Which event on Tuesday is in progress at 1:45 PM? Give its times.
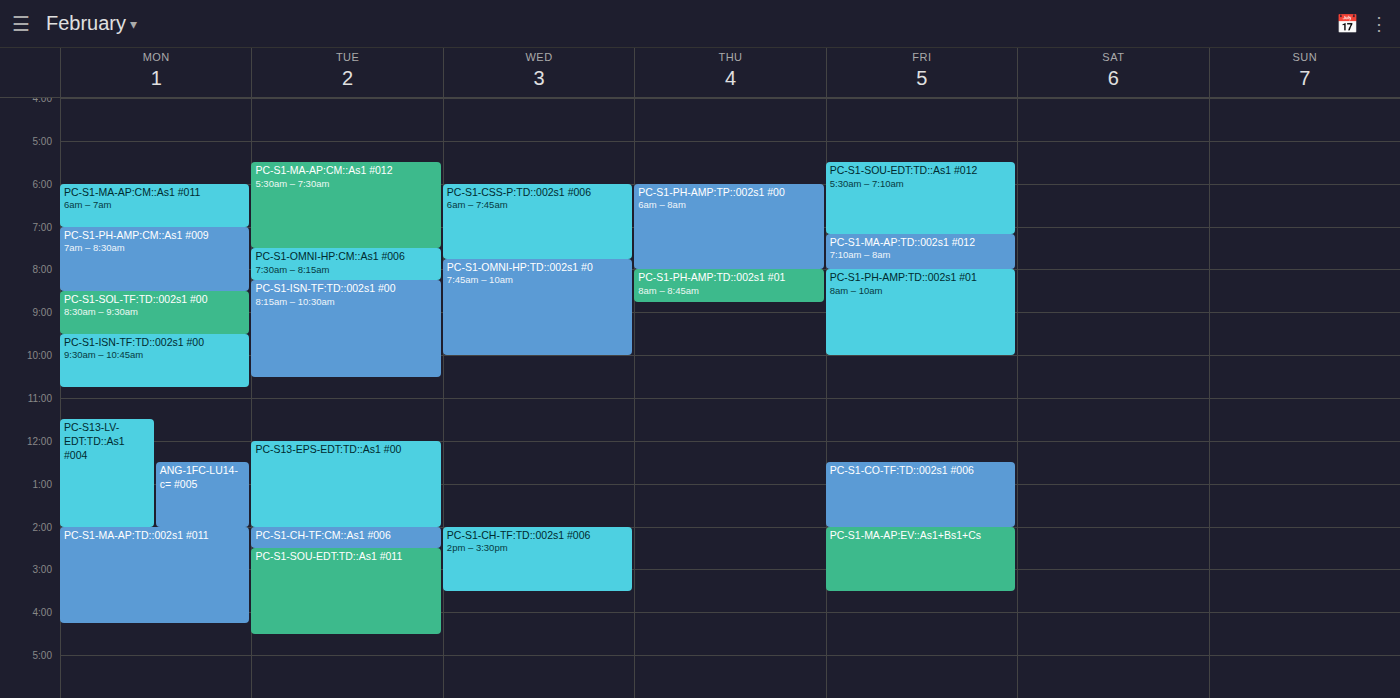
"PC-S13-EPS-EDT:TD::As1 #00", 12:00 PM to 2:00 PM